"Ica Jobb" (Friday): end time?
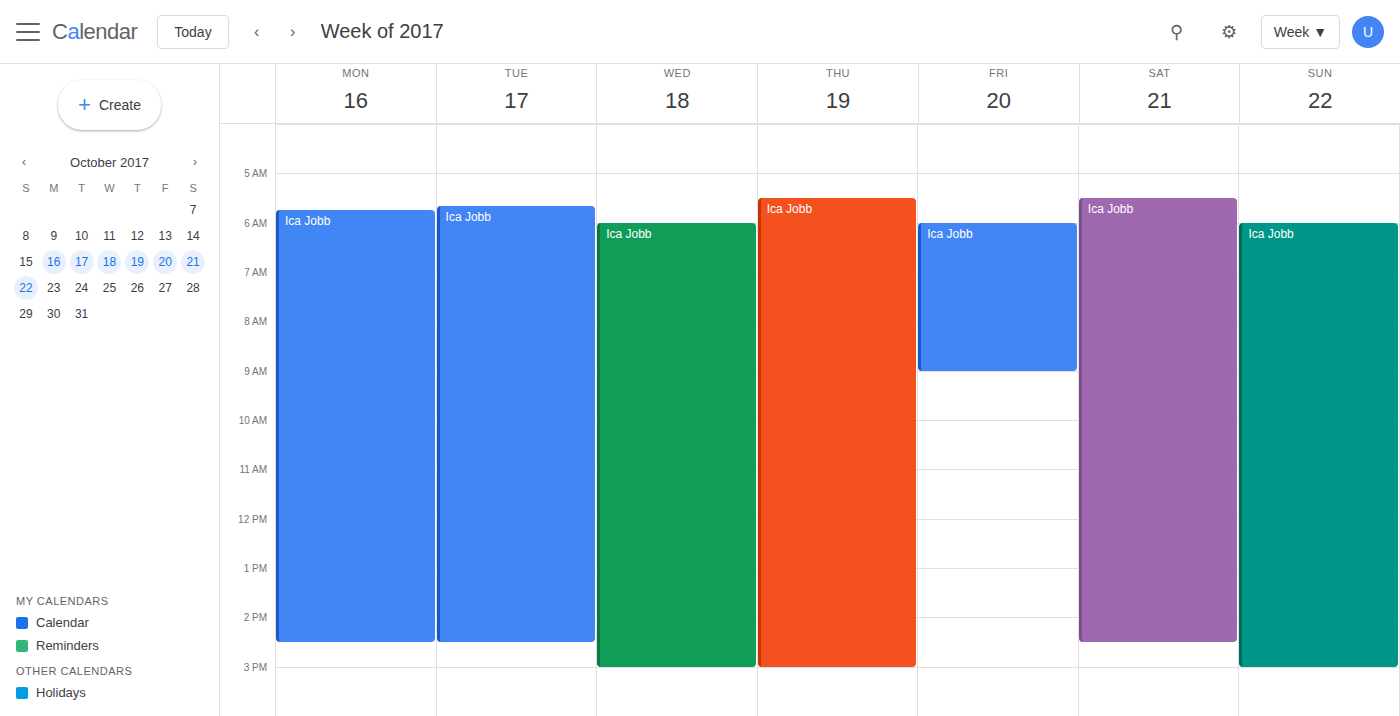
09:00